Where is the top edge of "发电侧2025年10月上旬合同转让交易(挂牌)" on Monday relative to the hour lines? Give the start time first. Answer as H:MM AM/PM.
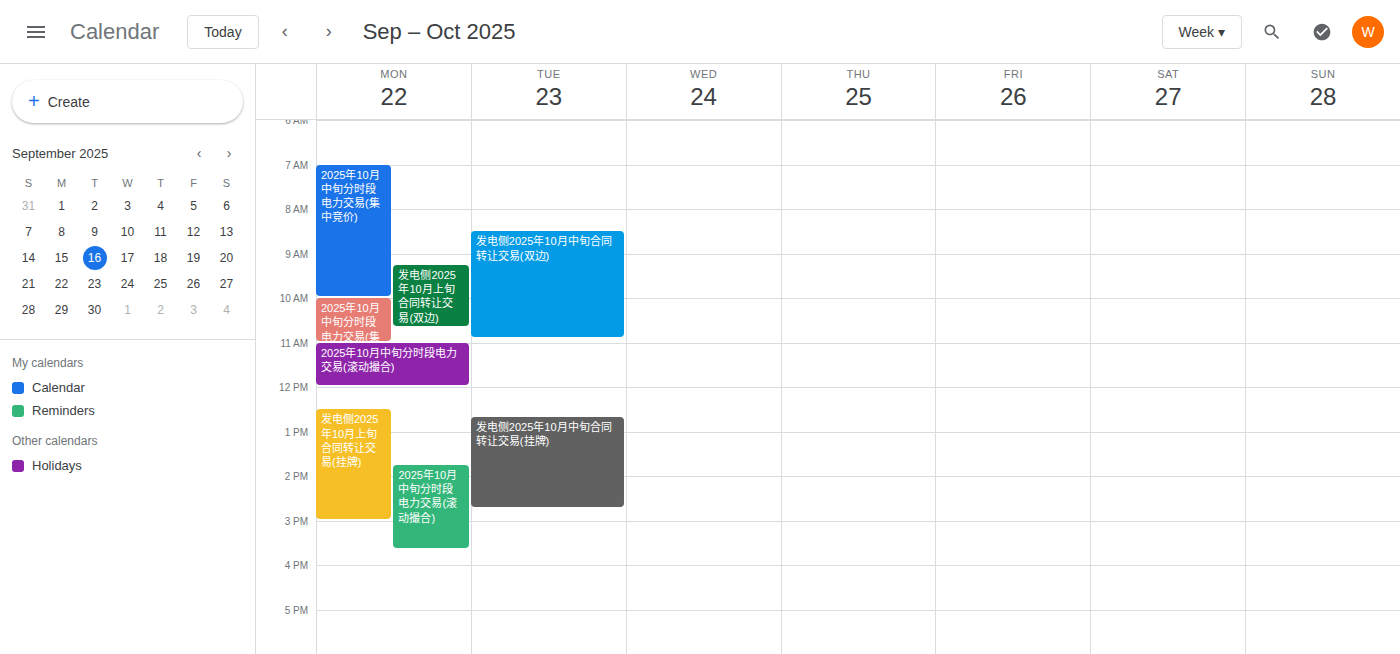
12:30 PM -- halfway between the 12 PM and 1 PM lines.